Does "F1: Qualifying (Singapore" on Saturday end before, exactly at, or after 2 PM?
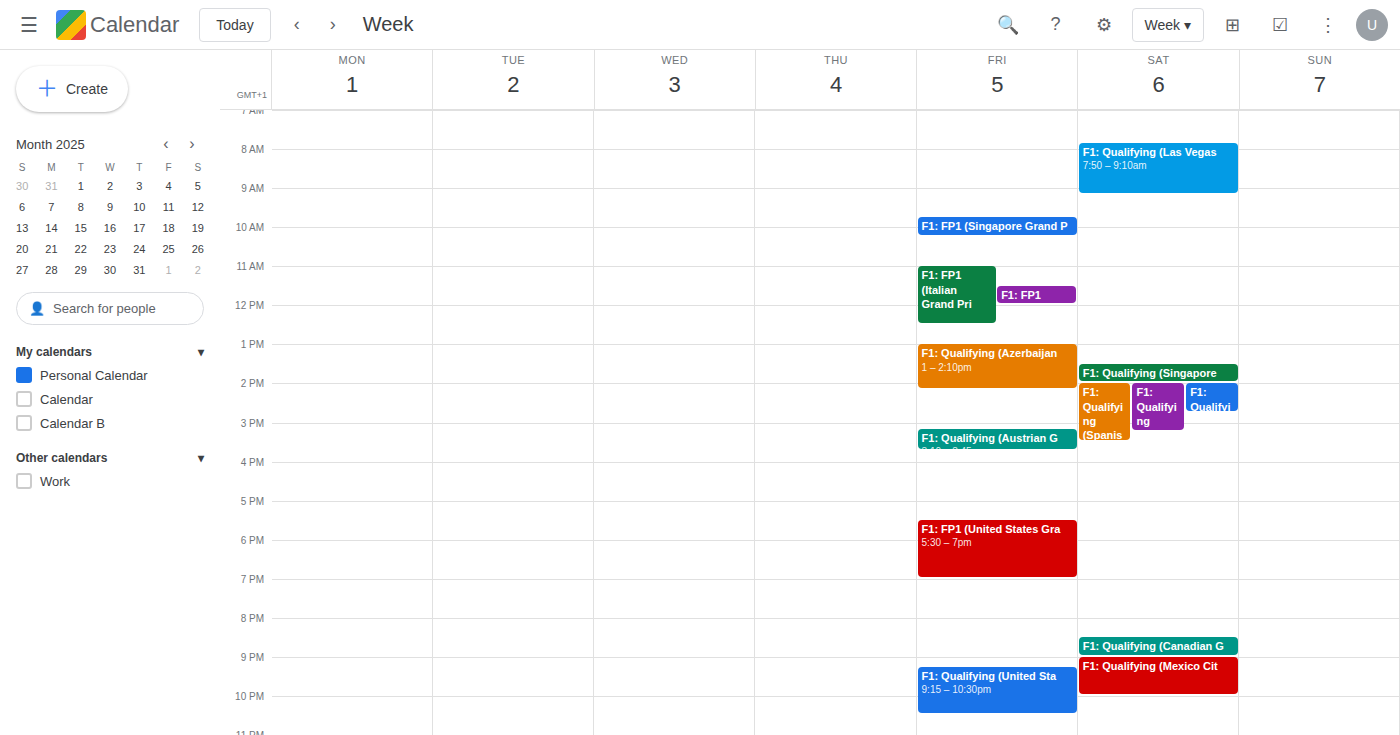
2:00 PM -- exactly at 2 PM, on the 2 PM line.